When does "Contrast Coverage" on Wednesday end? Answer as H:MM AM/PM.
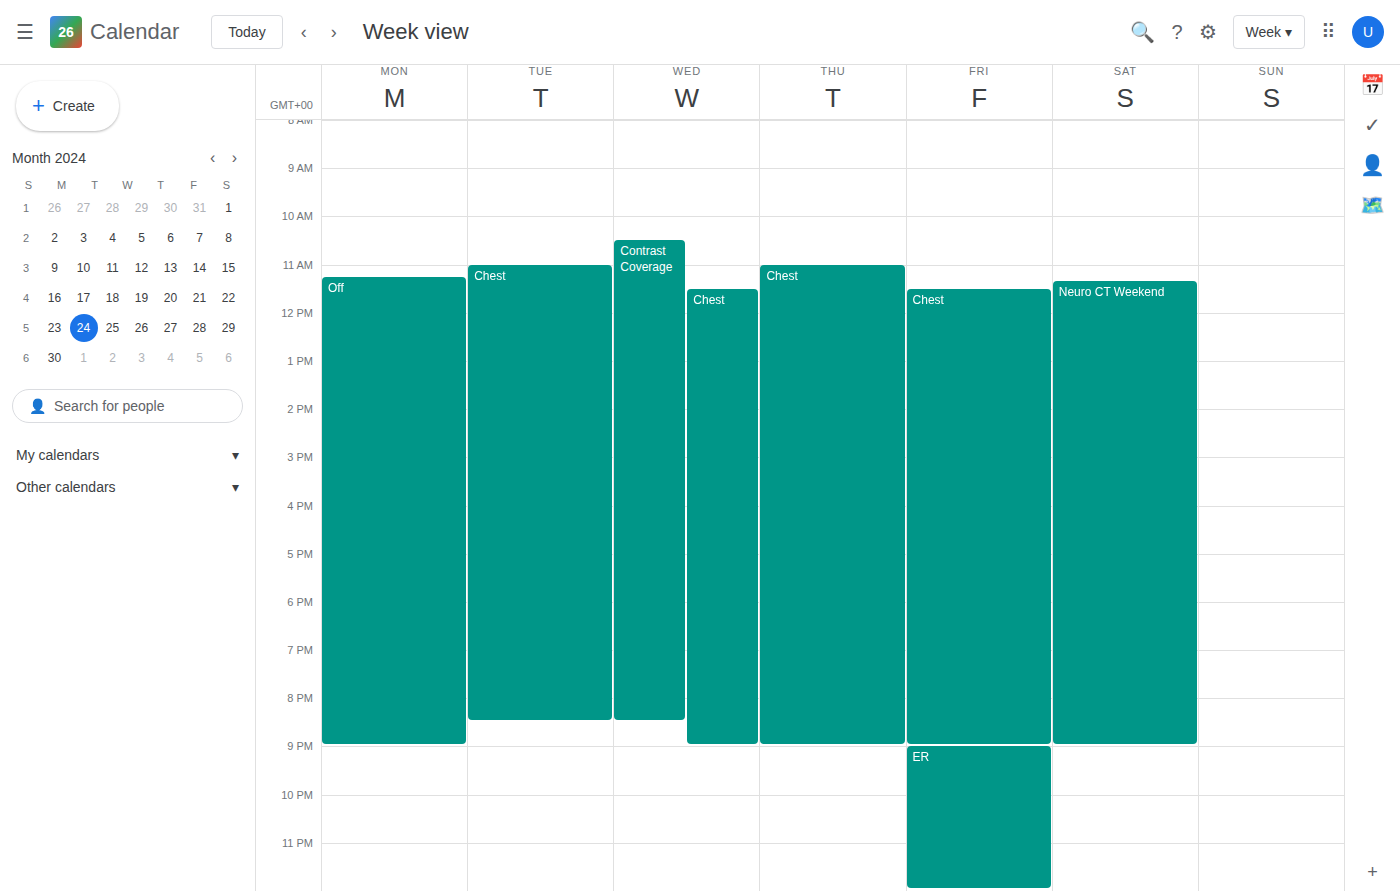
8:30 PM